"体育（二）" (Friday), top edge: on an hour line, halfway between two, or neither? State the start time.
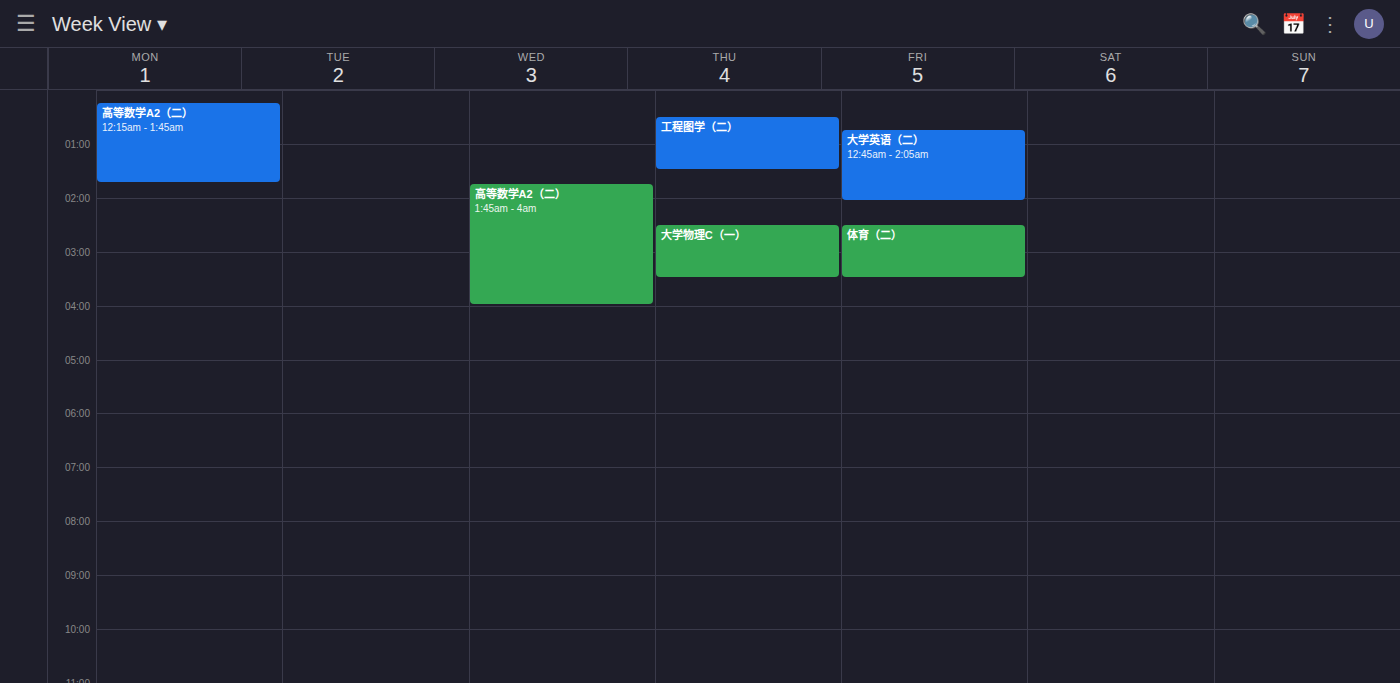
2:30 AM -- halfway between the 2 AM and 3 AM lines.